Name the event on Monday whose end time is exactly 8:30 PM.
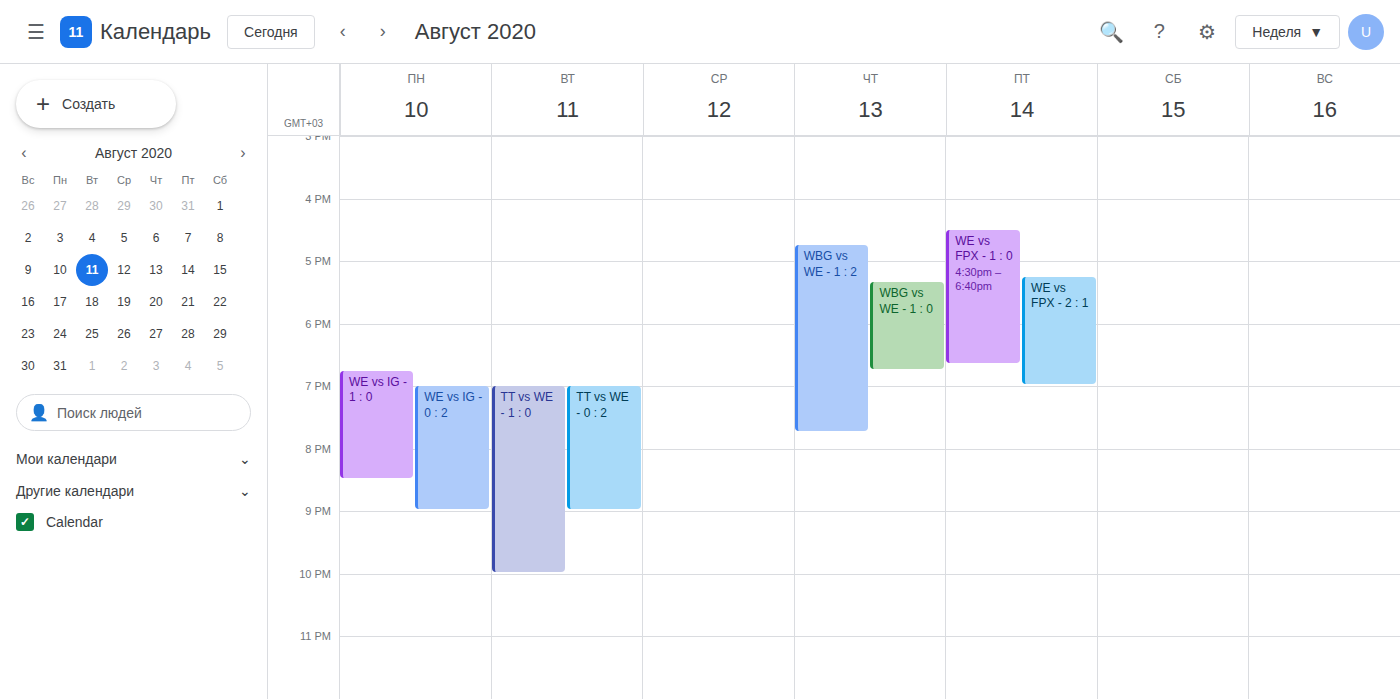
"WE vs IG - 1 : 0"